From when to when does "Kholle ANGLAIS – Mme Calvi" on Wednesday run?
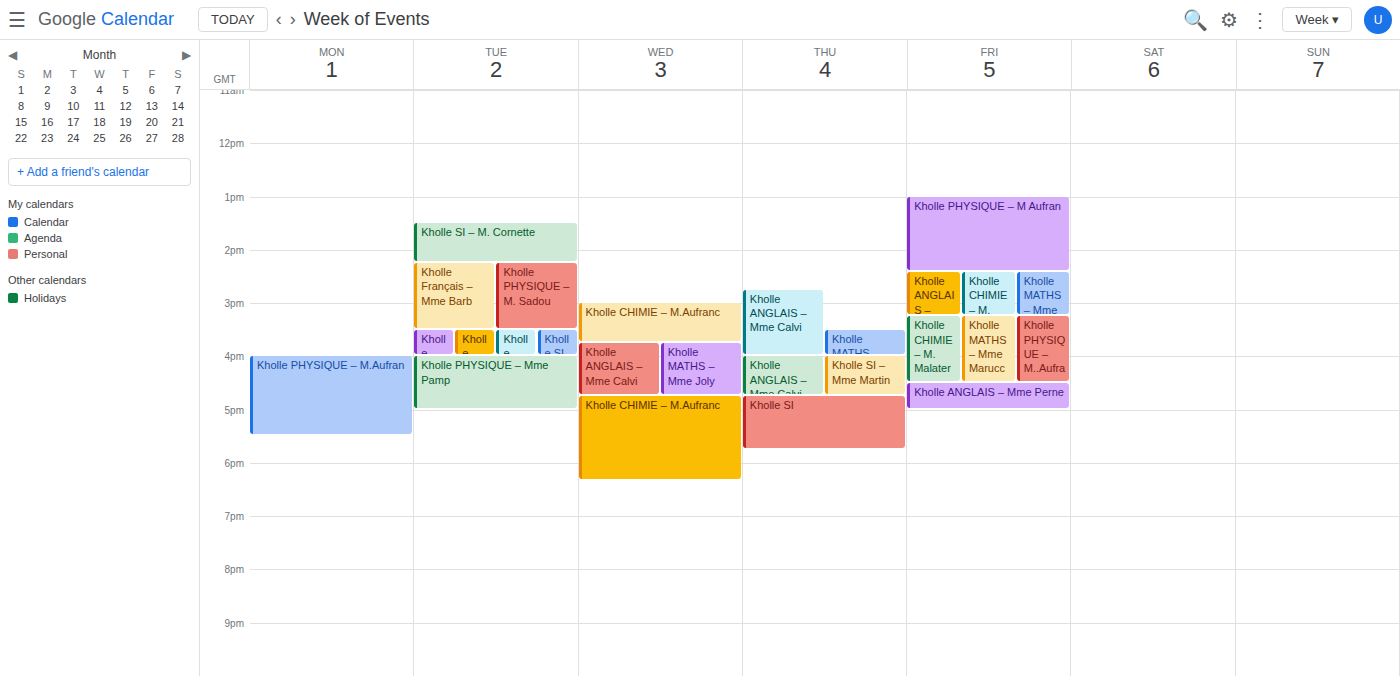
3:45 PM to 4:45 PM